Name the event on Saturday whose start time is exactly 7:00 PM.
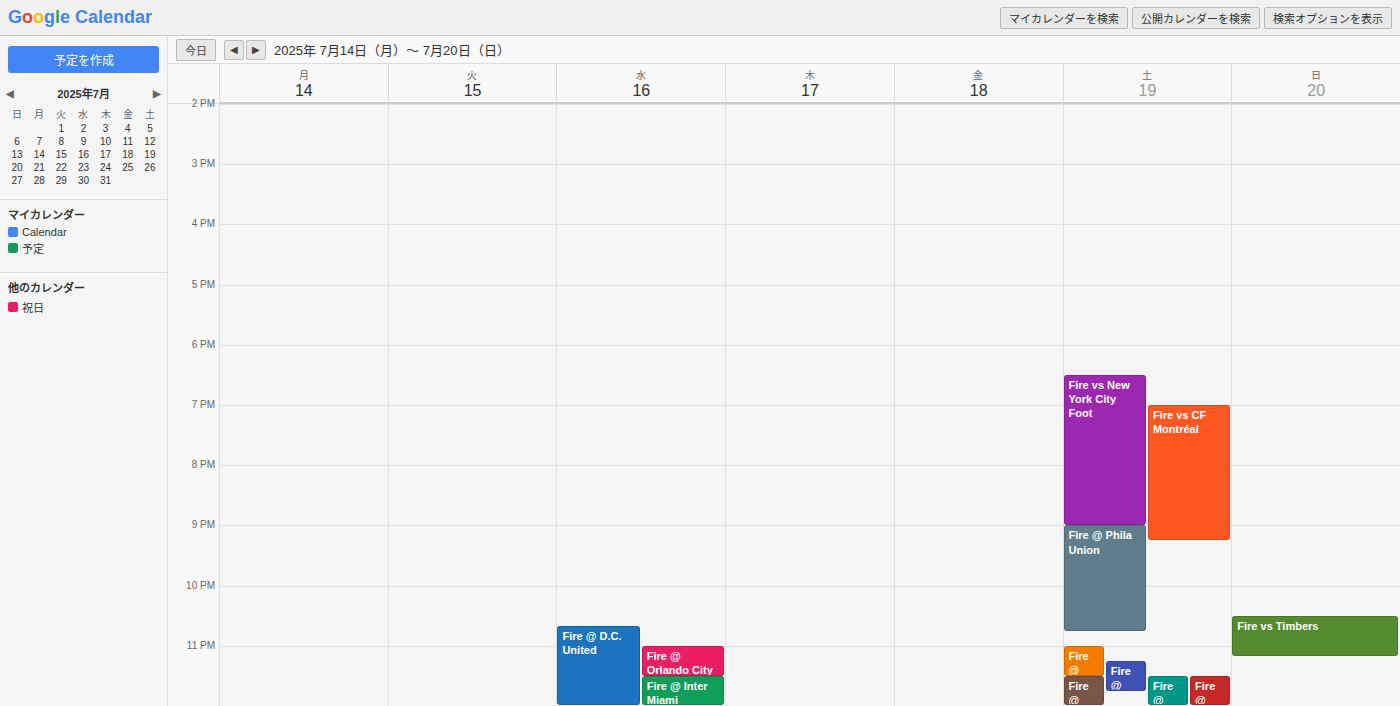
"Fire vs CF Montréal"